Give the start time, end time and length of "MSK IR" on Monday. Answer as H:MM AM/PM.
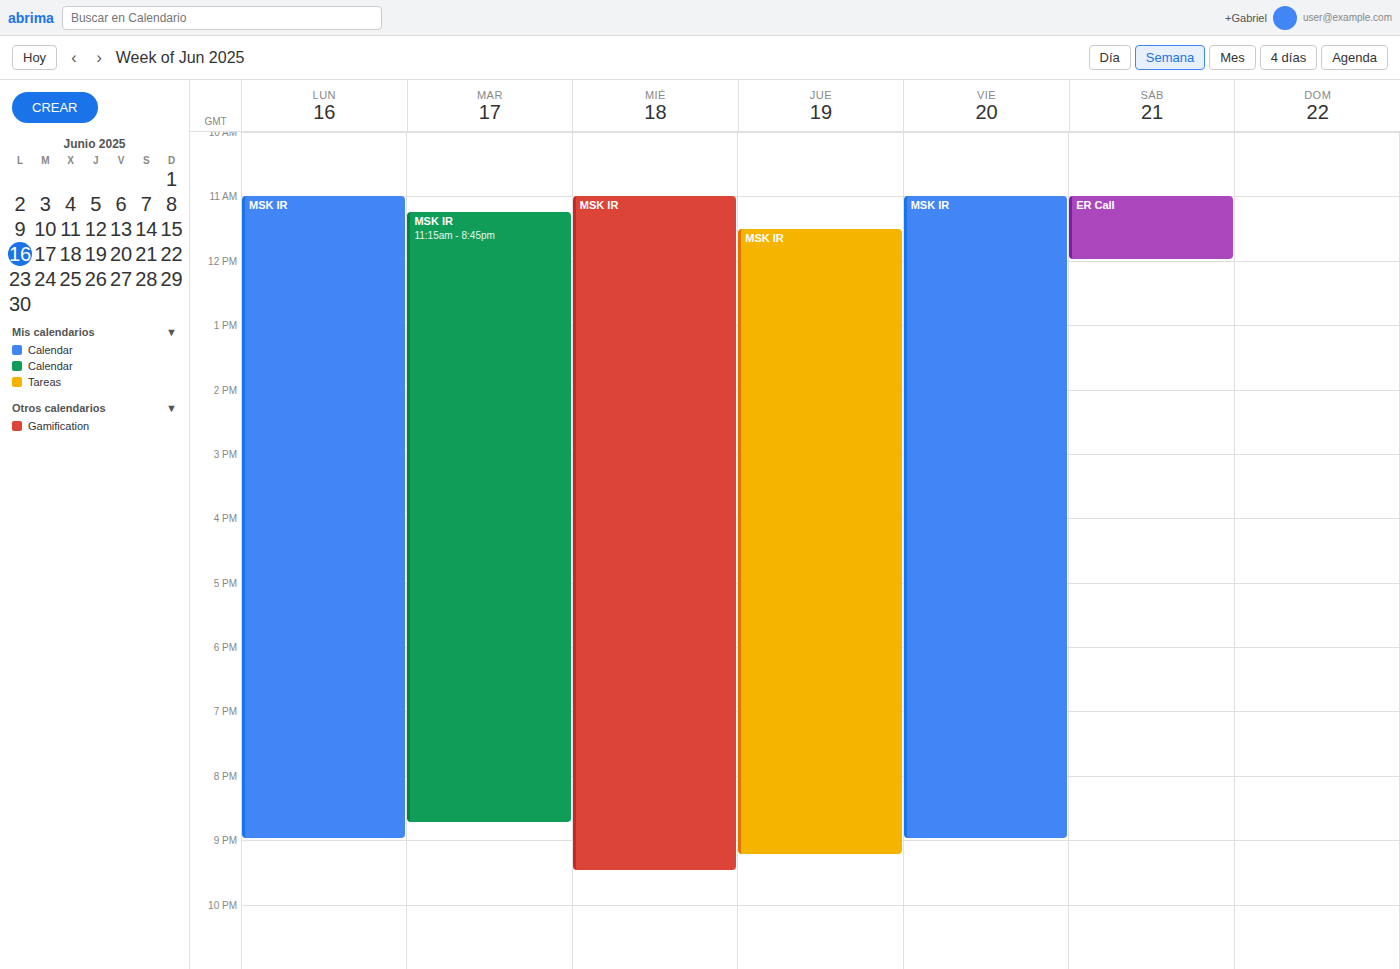
11:00 AM to 9:00 PM, 10 hours